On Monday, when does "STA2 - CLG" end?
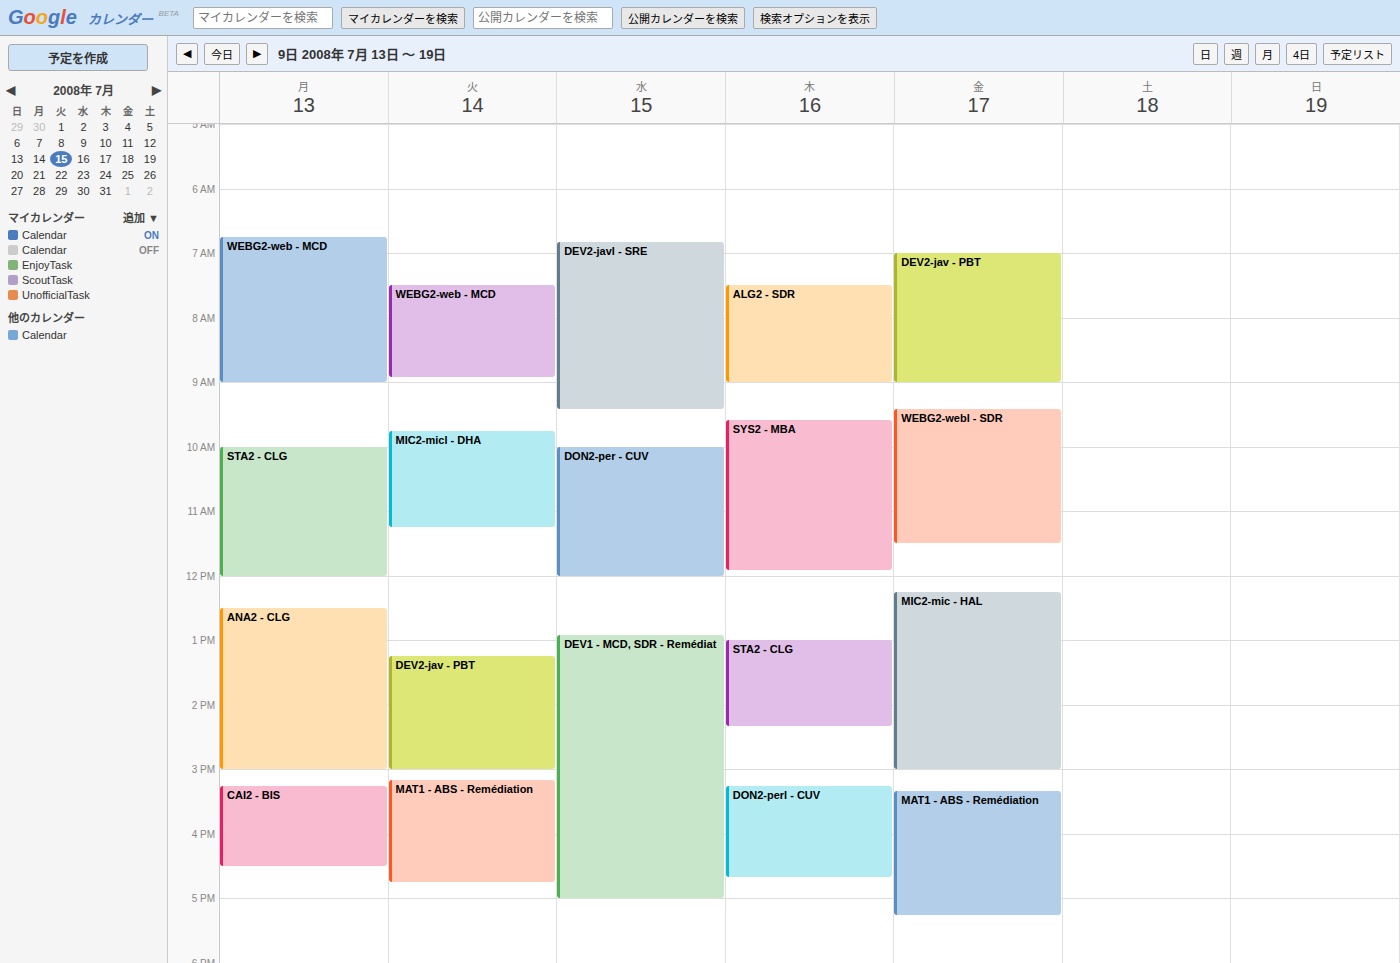
12:00 PM